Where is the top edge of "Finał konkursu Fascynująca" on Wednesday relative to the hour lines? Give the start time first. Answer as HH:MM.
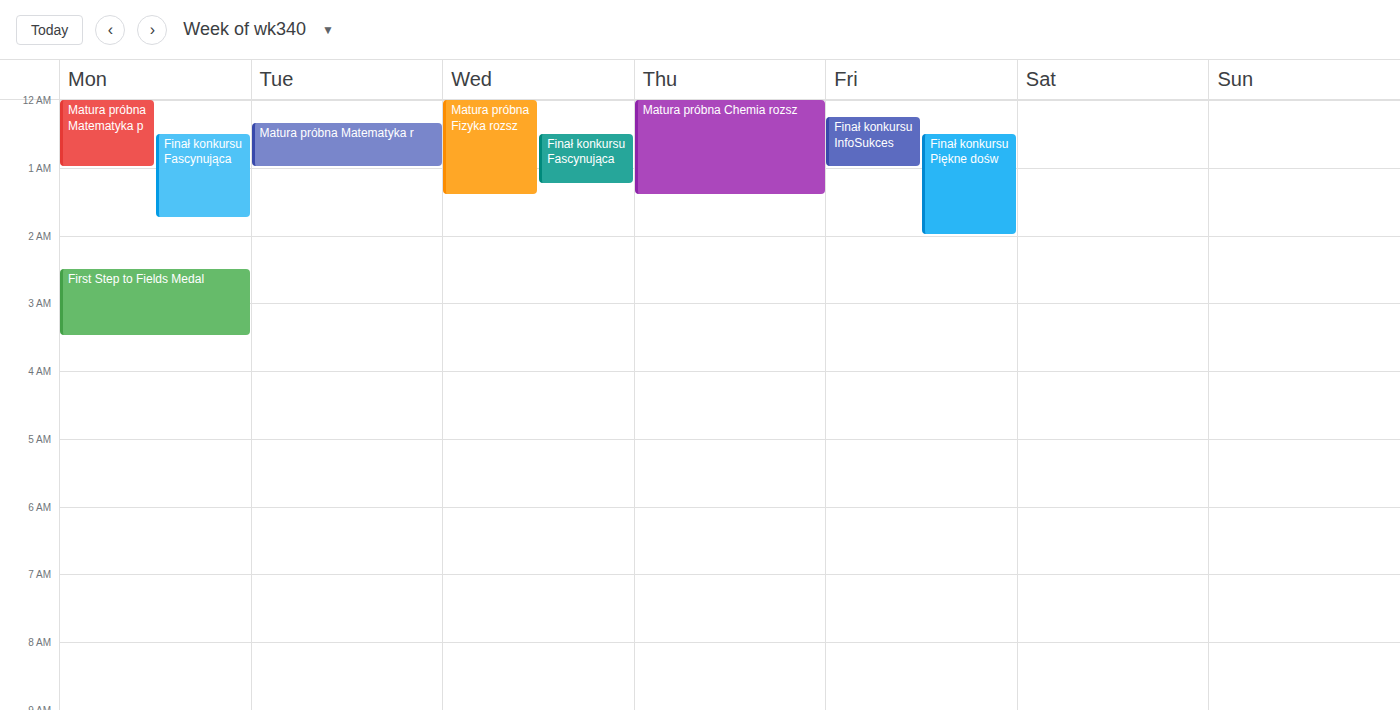
00:30 -- halfway between the 00:00 and 01:00 lines.